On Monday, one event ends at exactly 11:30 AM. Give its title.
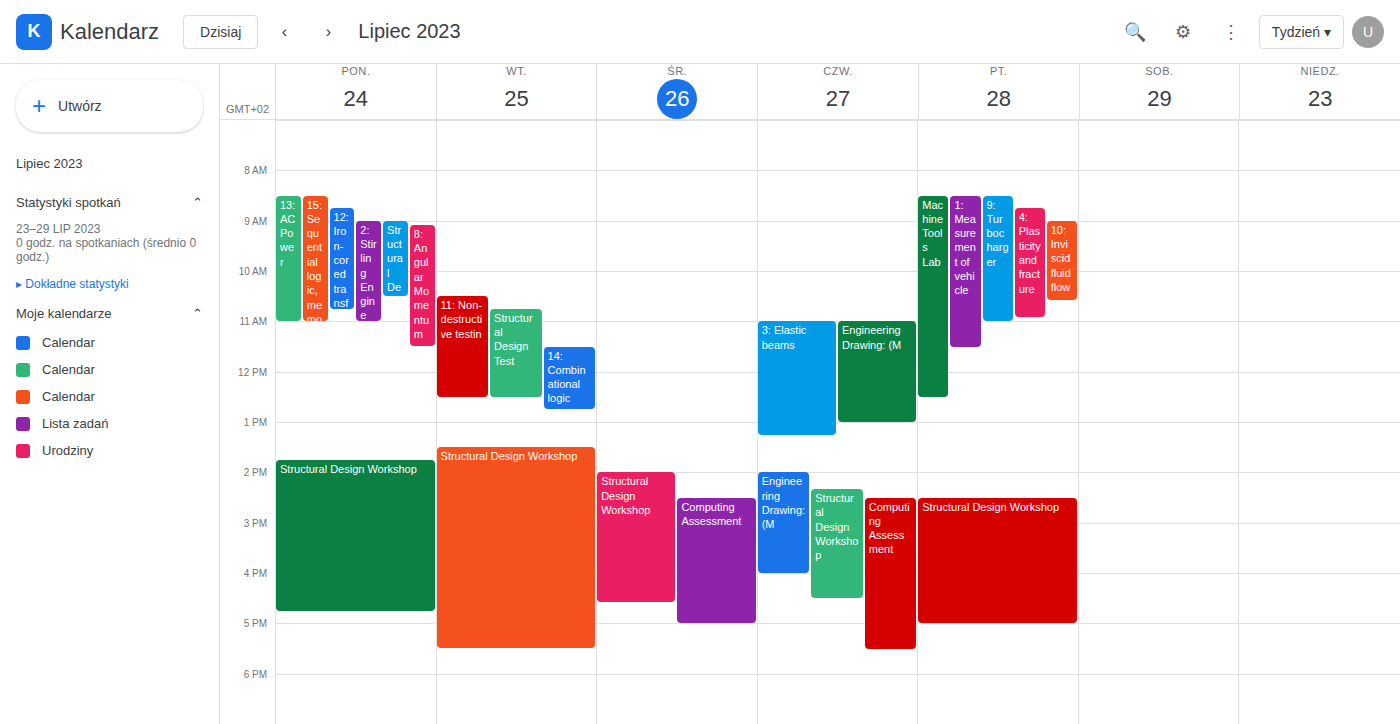
"8: Angular Momentum"